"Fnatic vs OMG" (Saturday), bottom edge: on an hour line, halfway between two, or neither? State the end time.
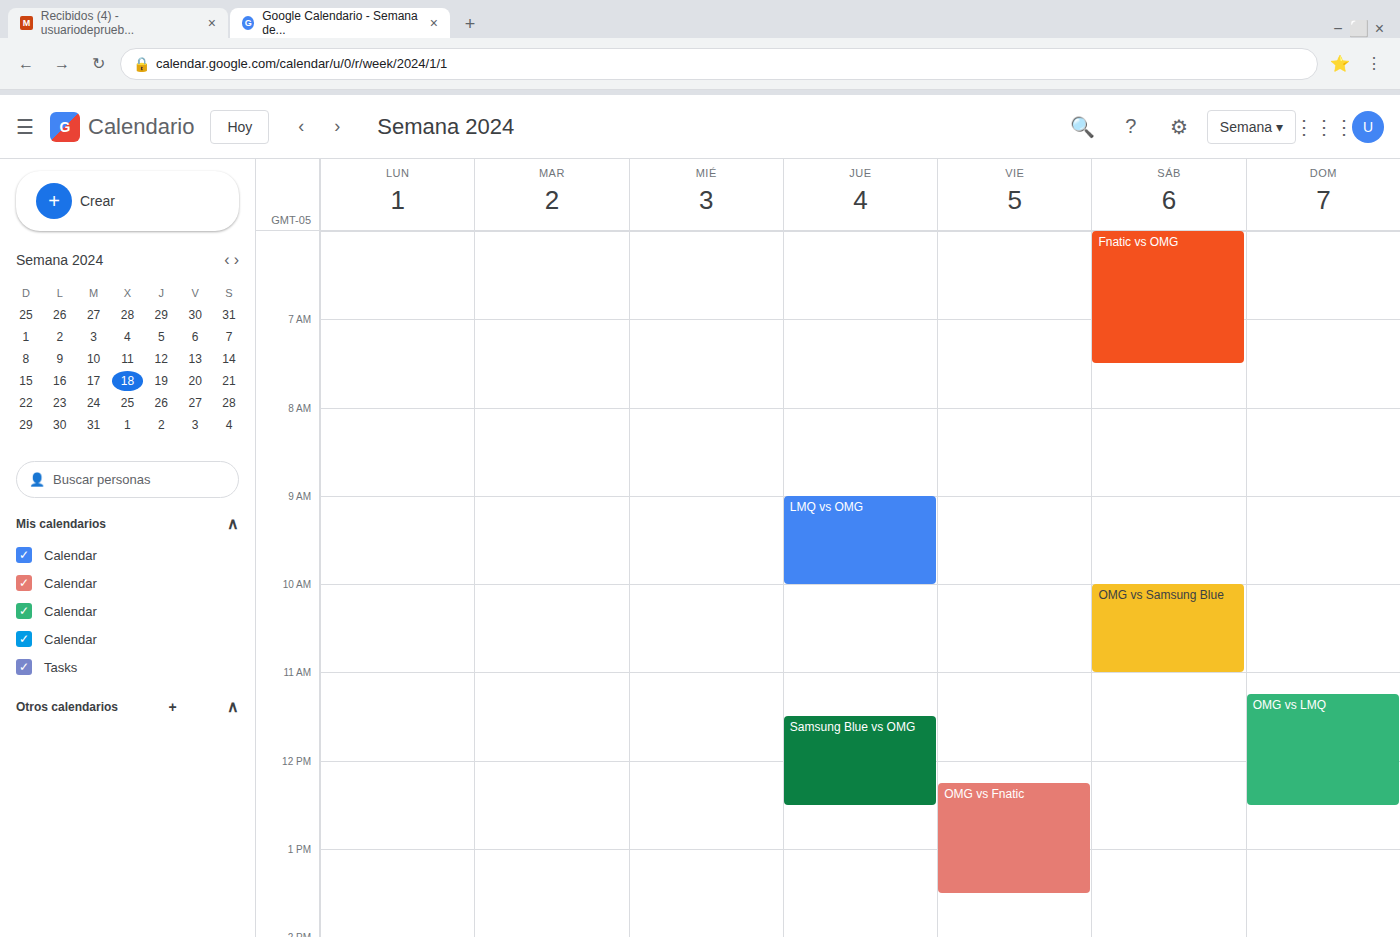
7:30 AM -- halfway between the 7 AM and 8 AM lines.